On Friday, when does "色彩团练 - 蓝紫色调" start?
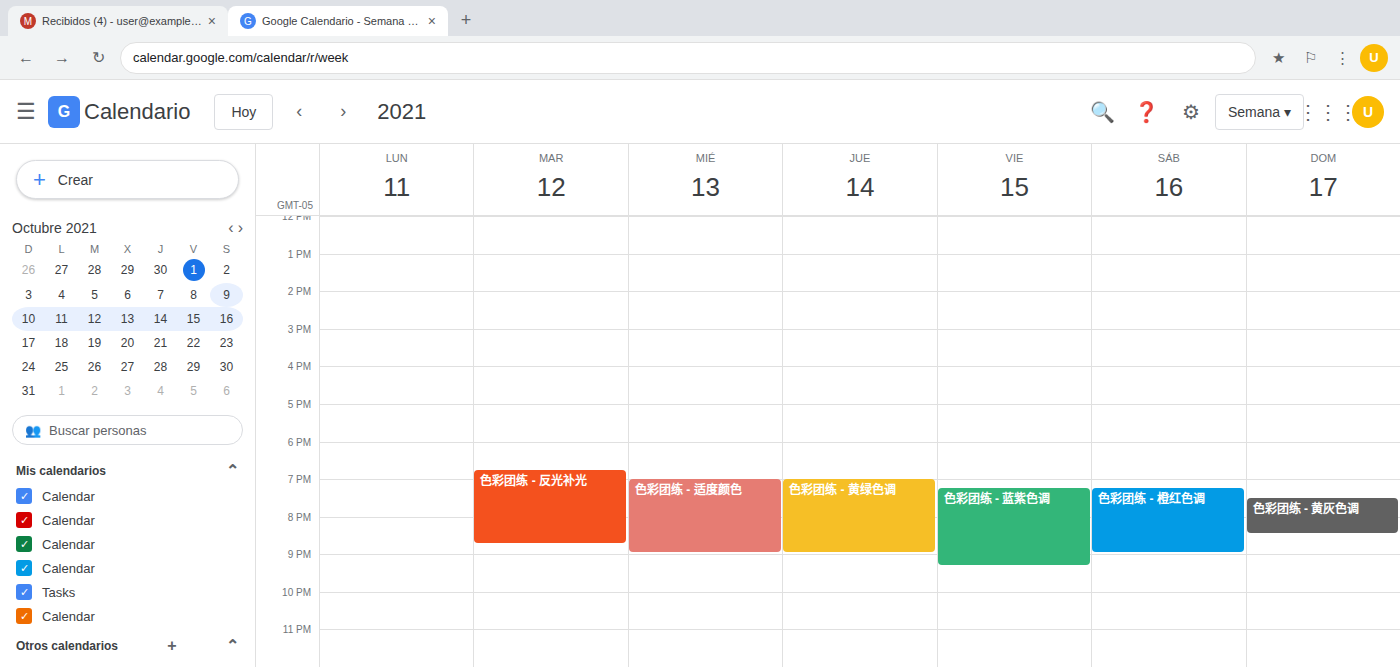
7:15 PM